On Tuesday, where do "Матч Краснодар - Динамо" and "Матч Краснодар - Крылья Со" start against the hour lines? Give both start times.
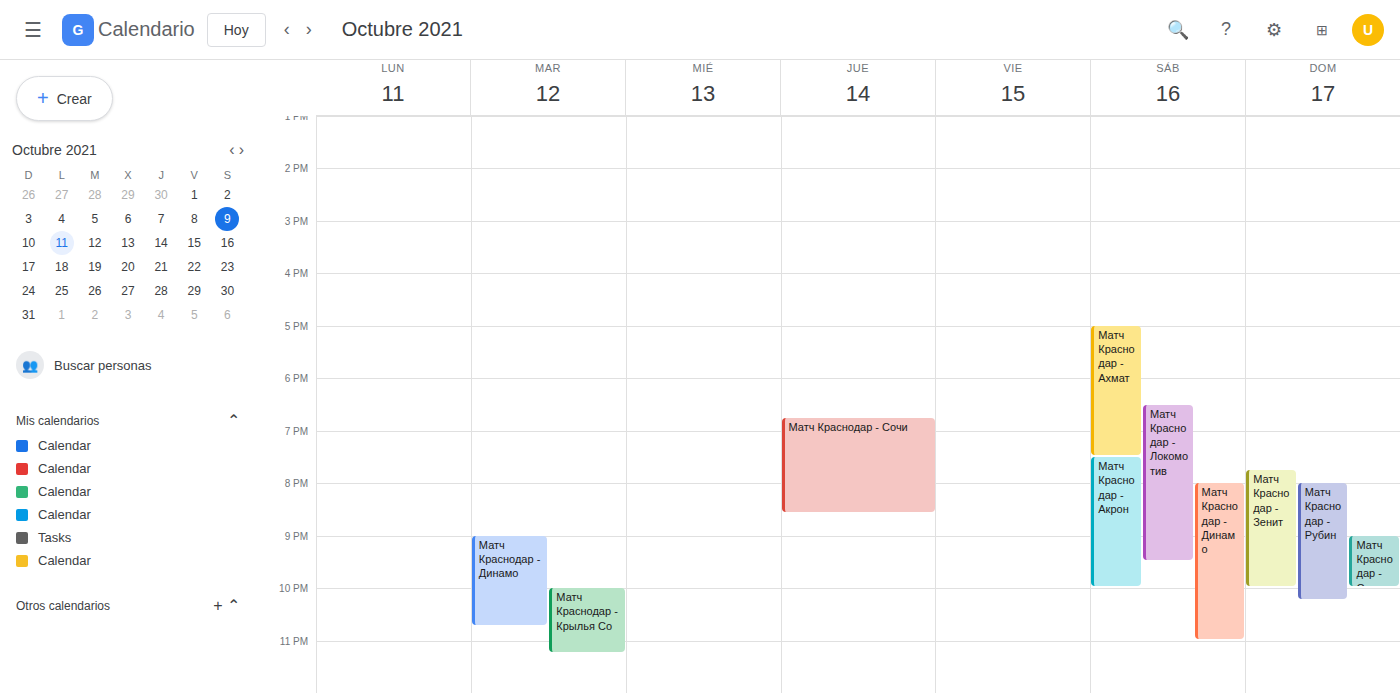
"Матч Краснодар - Динамо": 9:00 PM, exactly on the 9 PM line. "Матч Краснодар - Крылья Со": 10:00 PM, exactly on the 10 PM line.